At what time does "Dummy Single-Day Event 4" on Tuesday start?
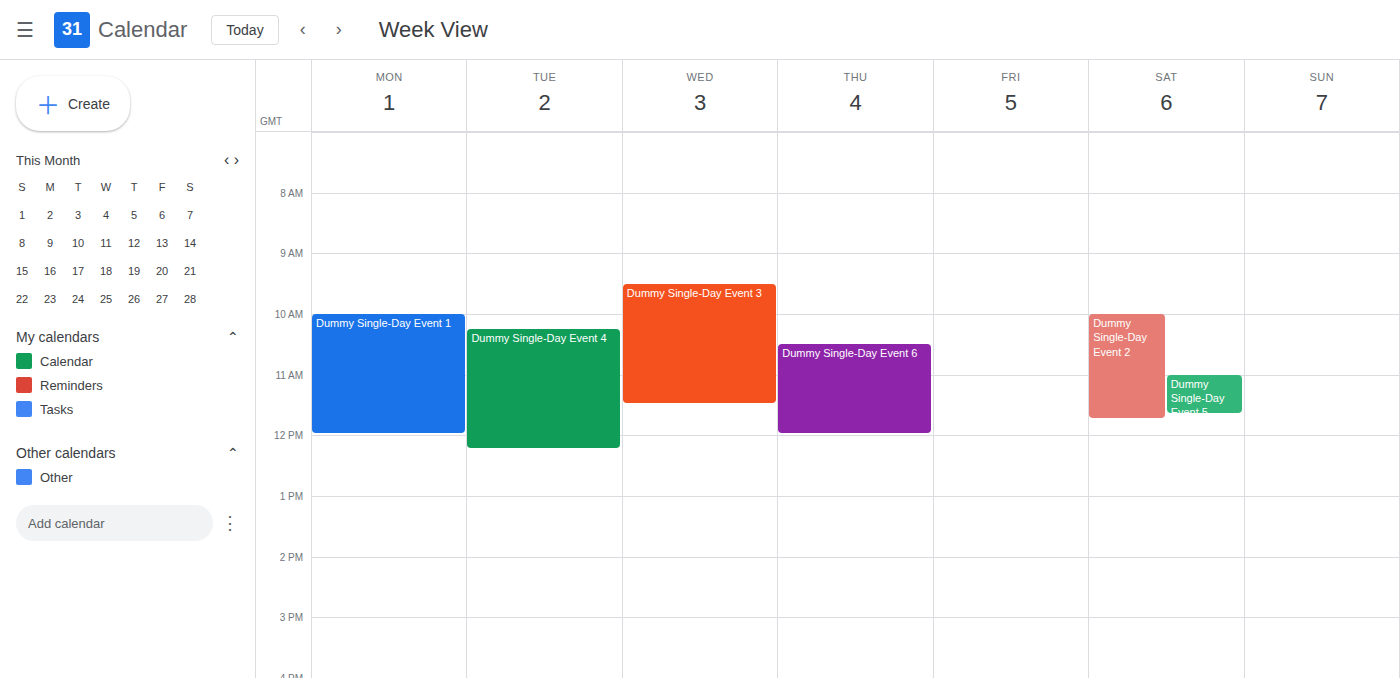
10:15 AM